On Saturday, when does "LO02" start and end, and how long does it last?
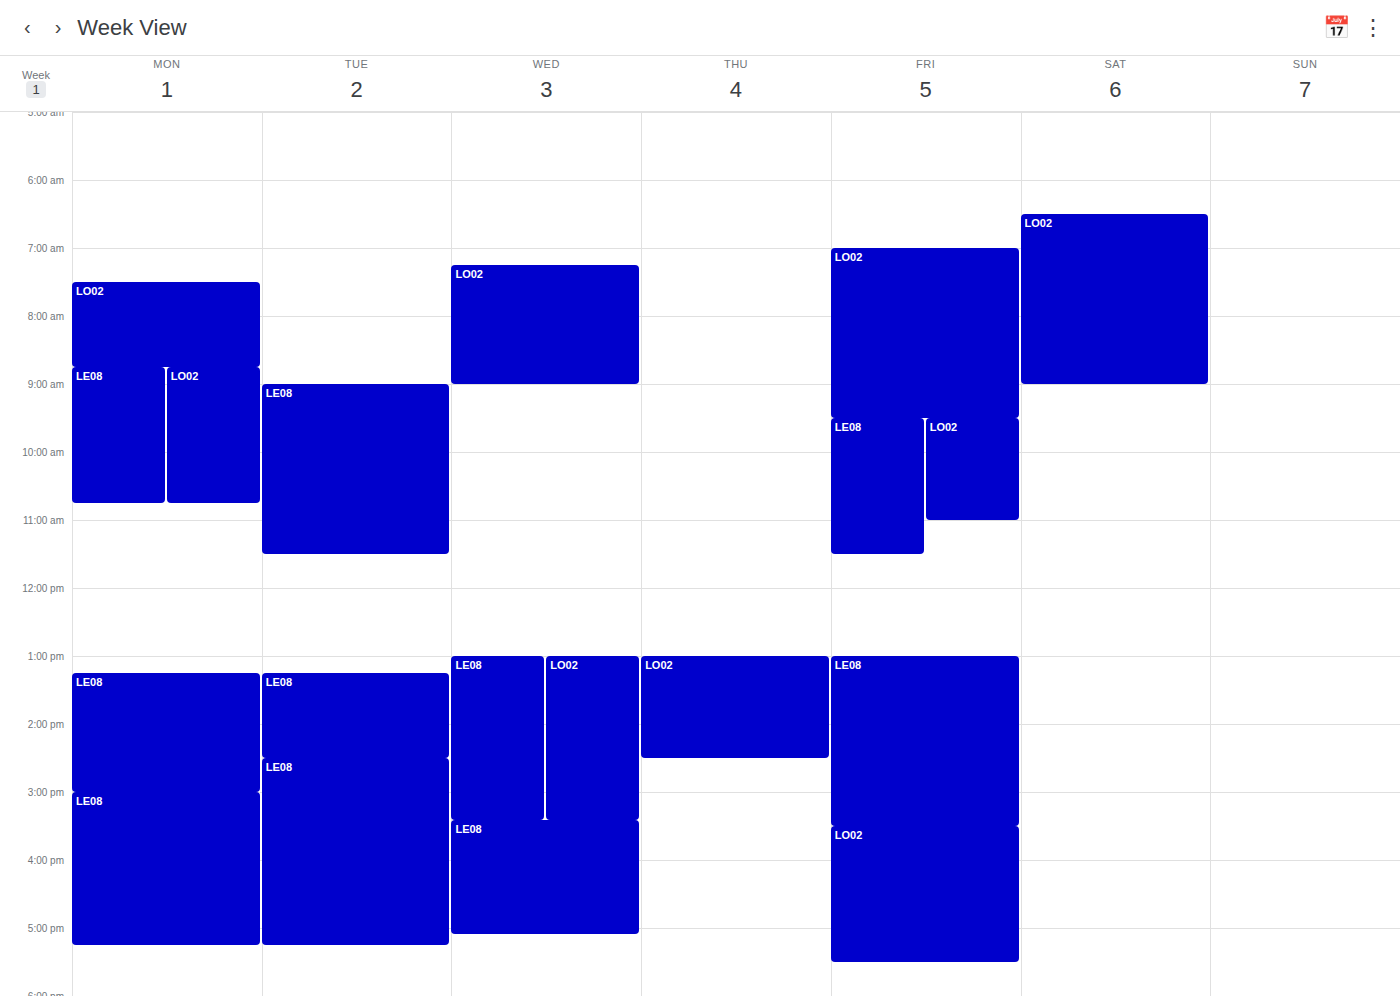
6:30 AM to 9:00 AM, 2 hours 30 minutes